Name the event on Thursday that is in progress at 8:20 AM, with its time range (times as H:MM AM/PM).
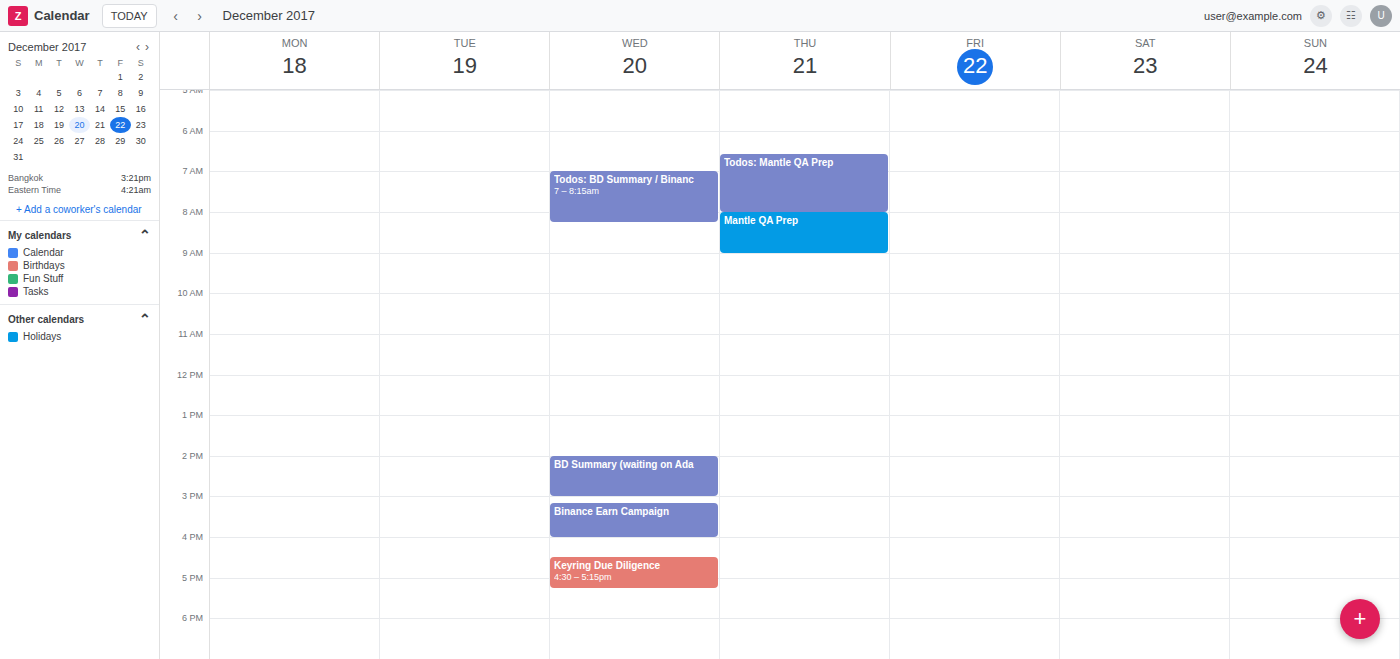
"Mantle QA Prep", 8:00 AM to 9:00 AM